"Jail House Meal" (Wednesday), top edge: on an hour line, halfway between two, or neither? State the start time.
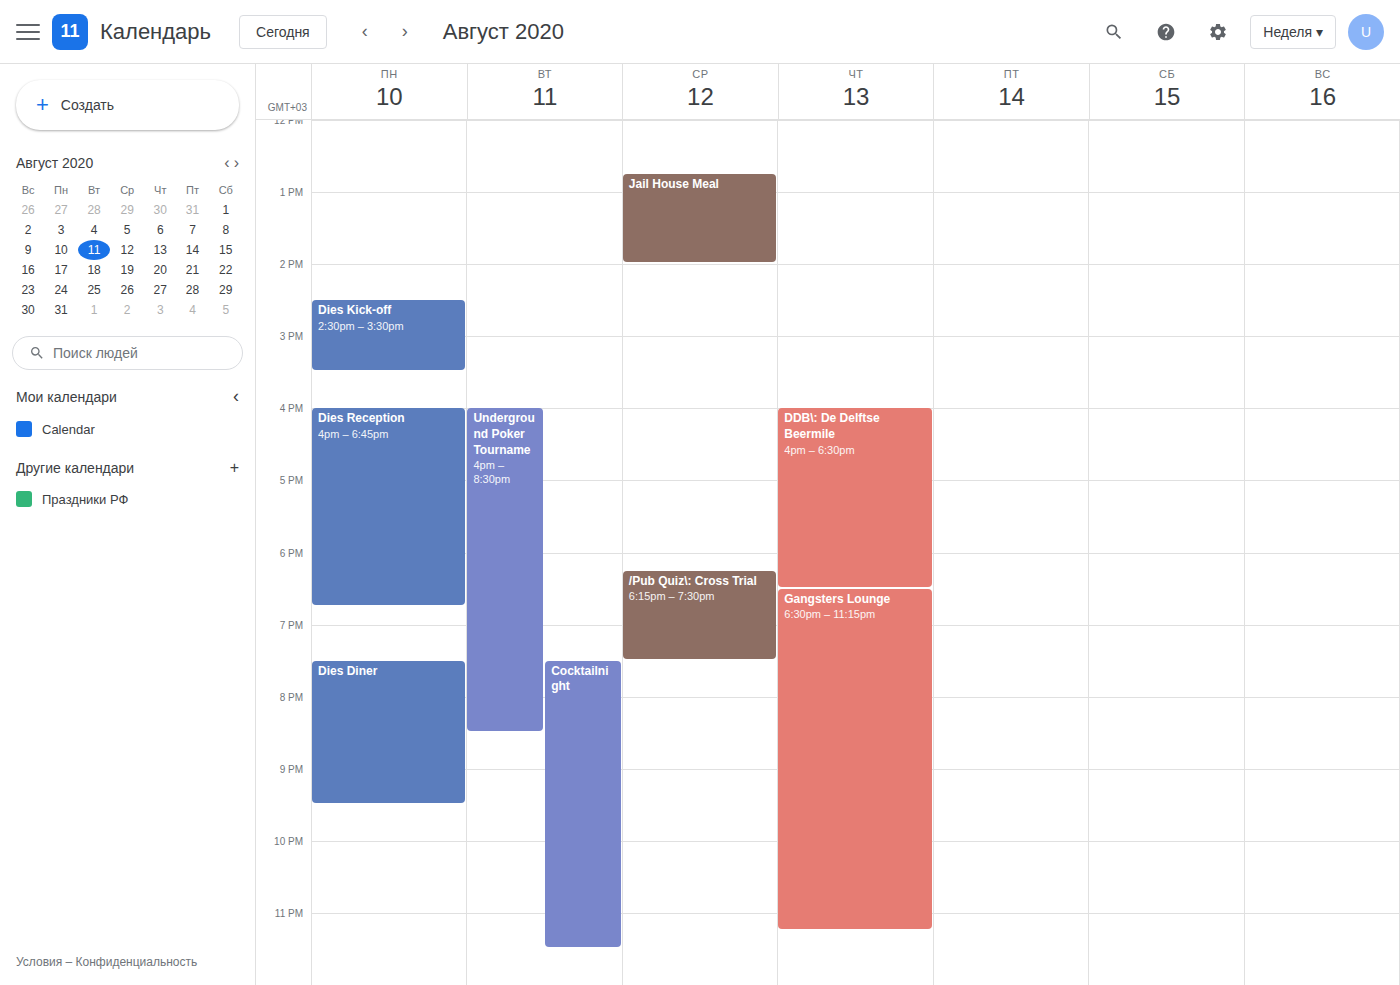
12:45 PM -- neither: three quarters of the way from the 12 PM line to the 1 PM line.